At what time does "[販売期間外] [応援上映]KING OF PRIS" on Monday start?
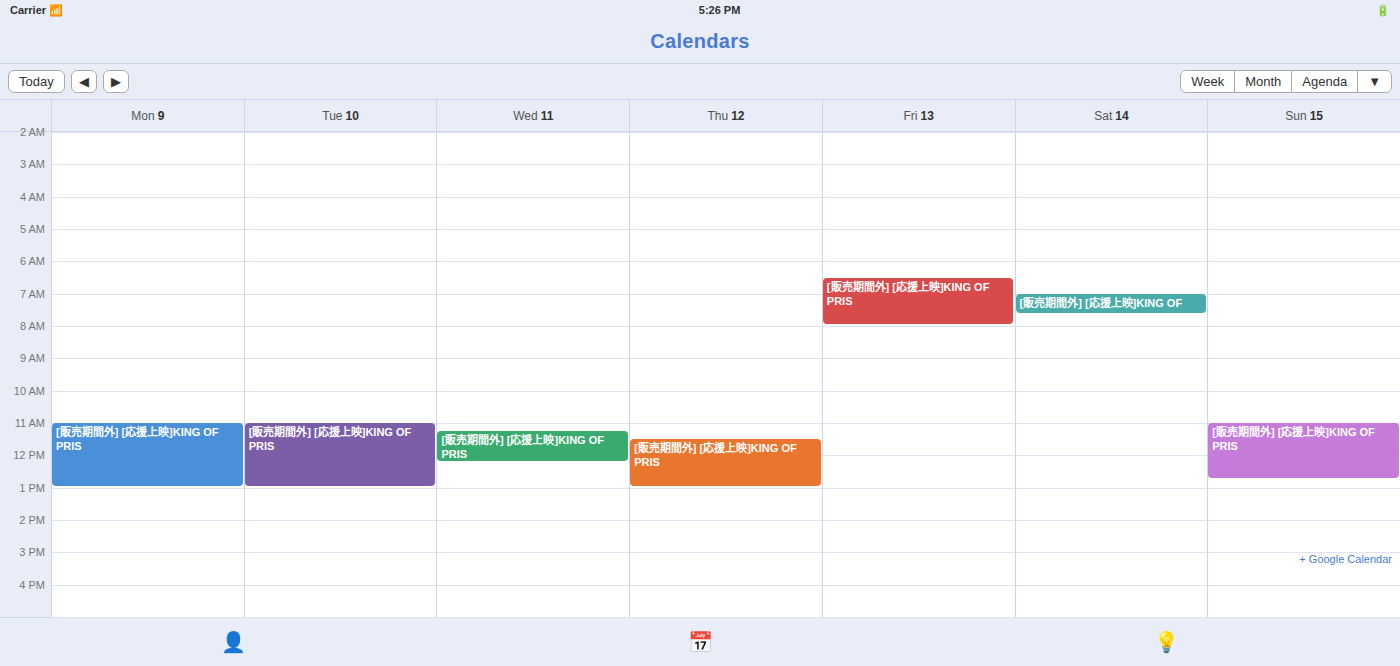
11:00 AM